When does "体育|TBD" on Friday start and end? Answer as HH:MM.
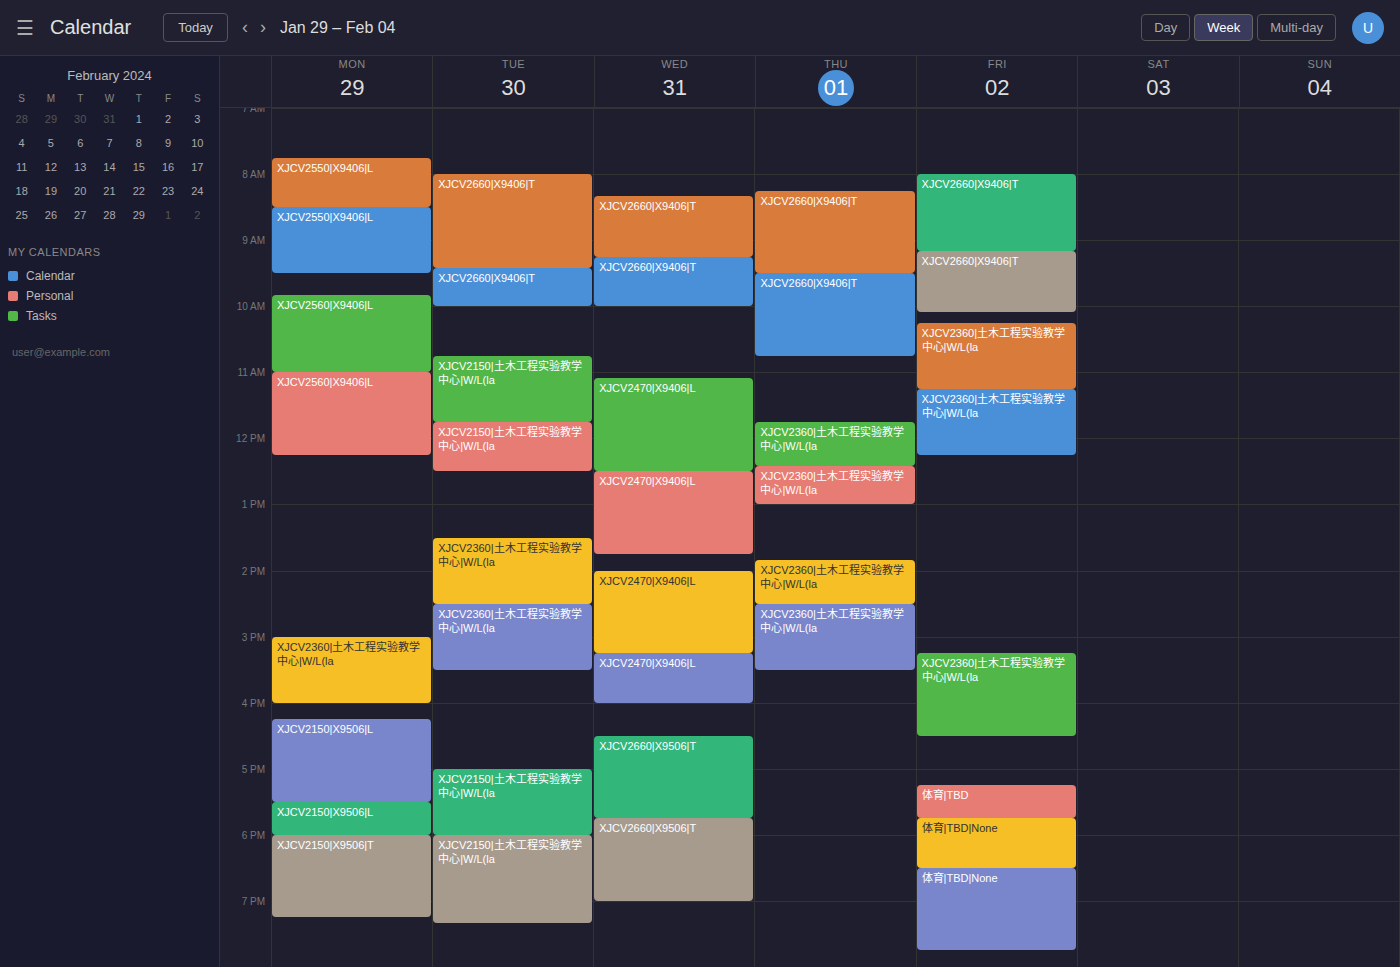
17:15 to 17:45